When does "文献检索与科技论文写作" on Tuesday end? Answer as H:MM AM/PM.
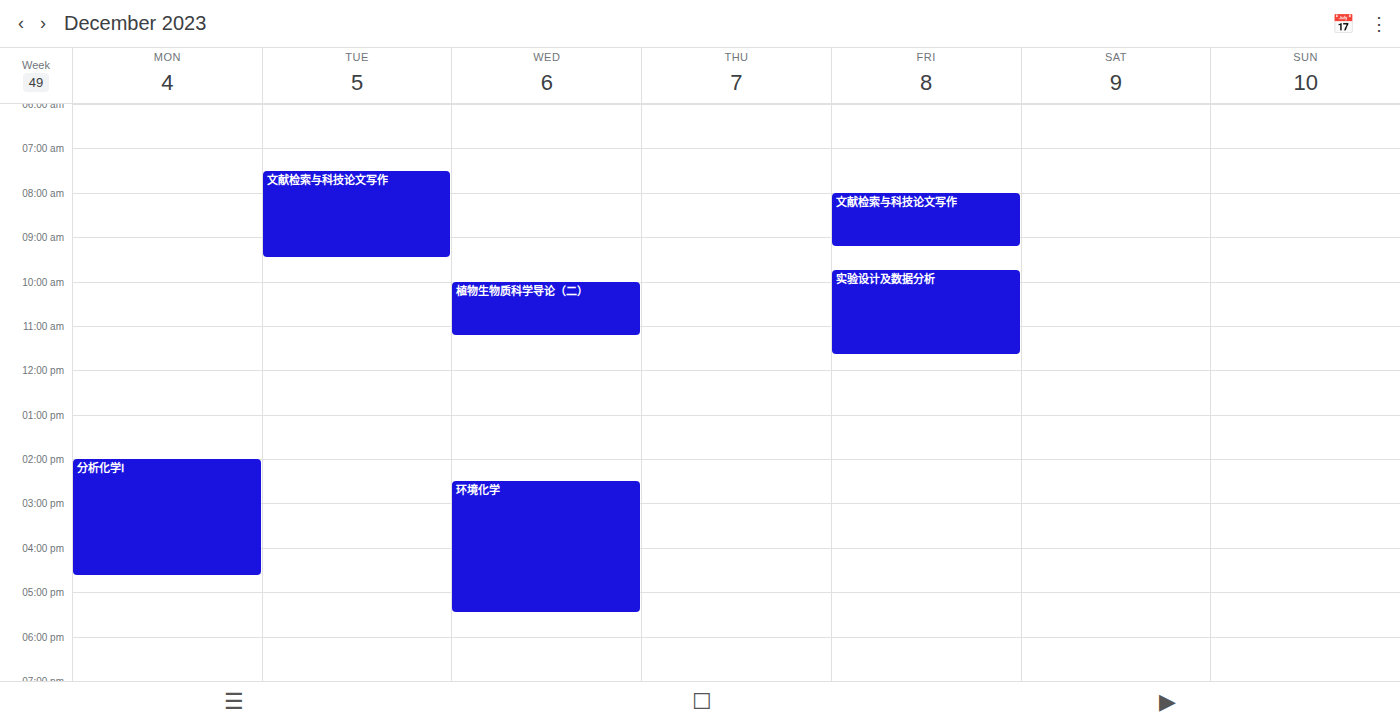
9:30 AM